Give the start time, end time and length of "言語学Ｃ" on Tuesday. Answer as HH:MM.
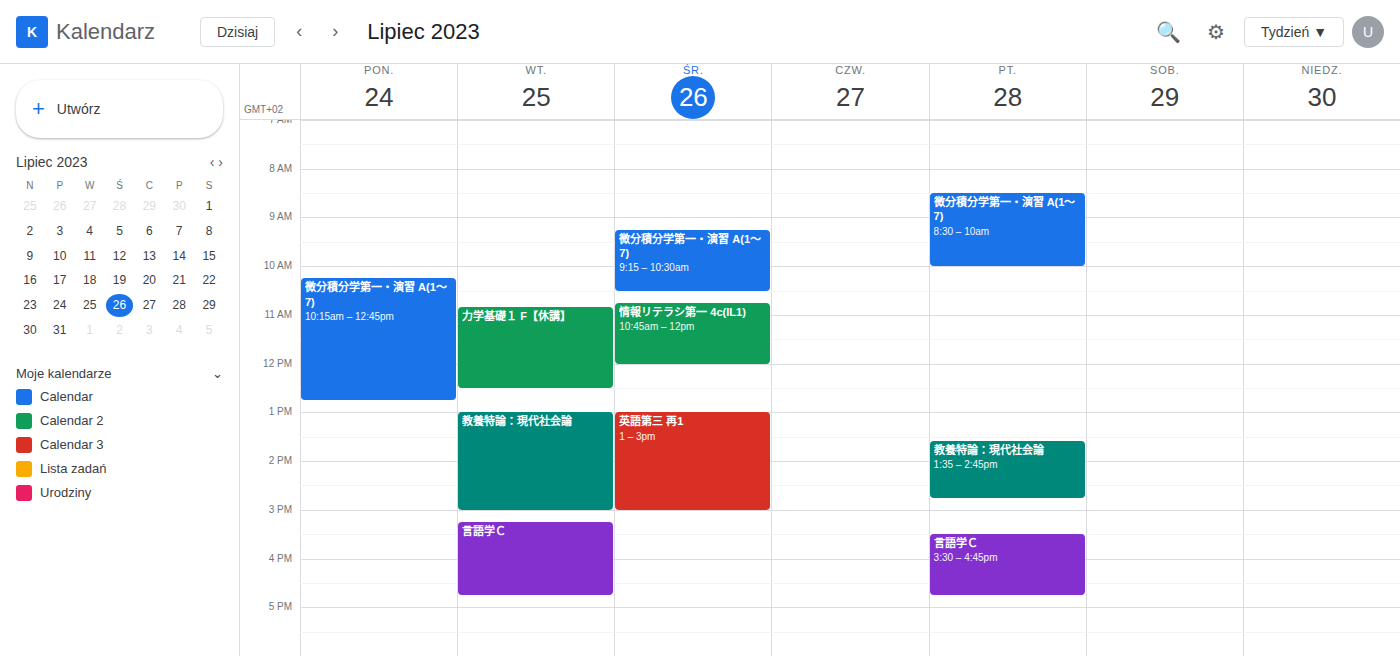
15:15 to 16:45, 1 hour 30 minutes